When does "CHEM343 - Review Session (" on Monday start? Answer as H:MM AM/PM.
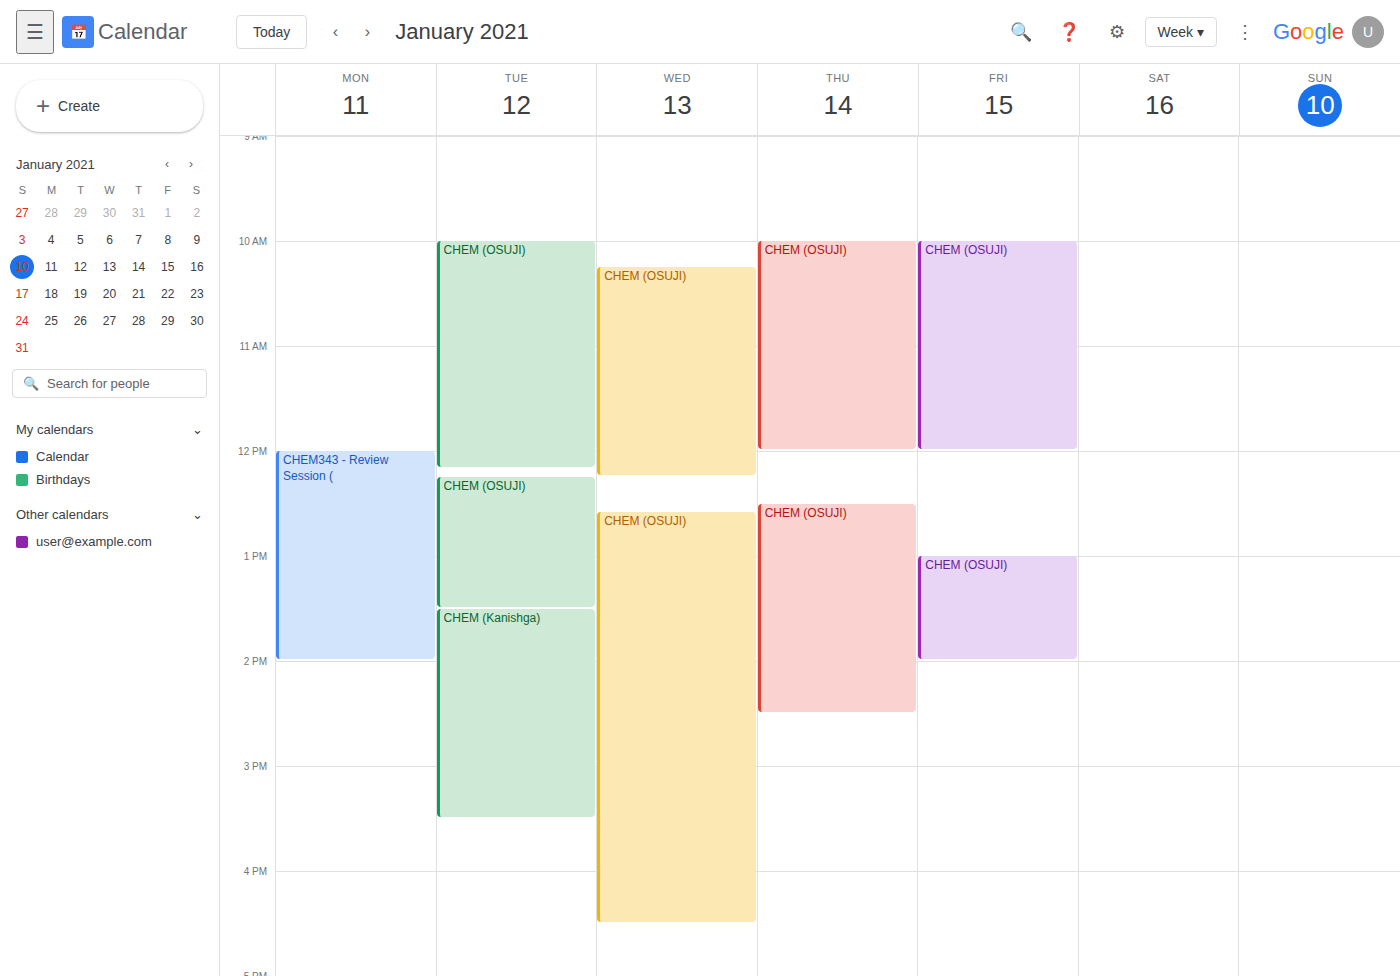
12:00 PM